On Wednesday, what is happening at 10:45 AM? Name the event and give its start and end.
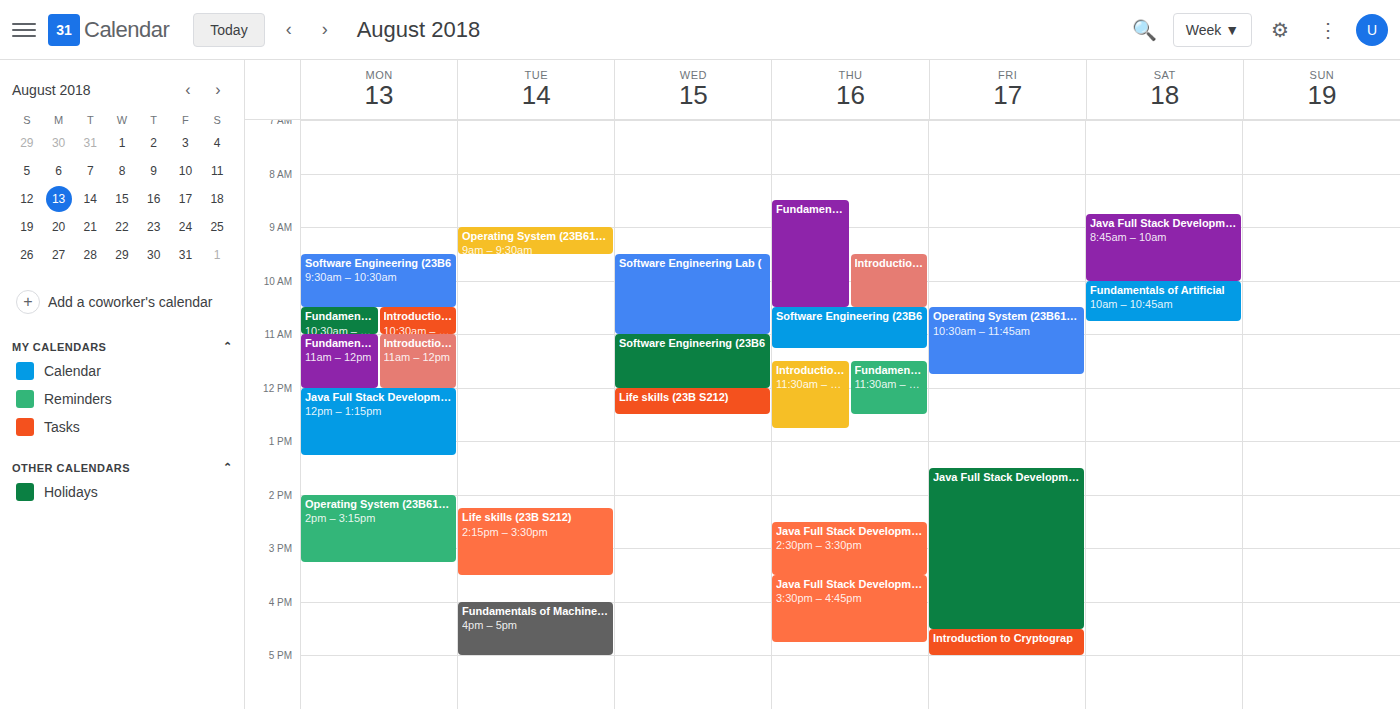
"Software Engineering Lab (", 9:30 AM to 11:00 AM